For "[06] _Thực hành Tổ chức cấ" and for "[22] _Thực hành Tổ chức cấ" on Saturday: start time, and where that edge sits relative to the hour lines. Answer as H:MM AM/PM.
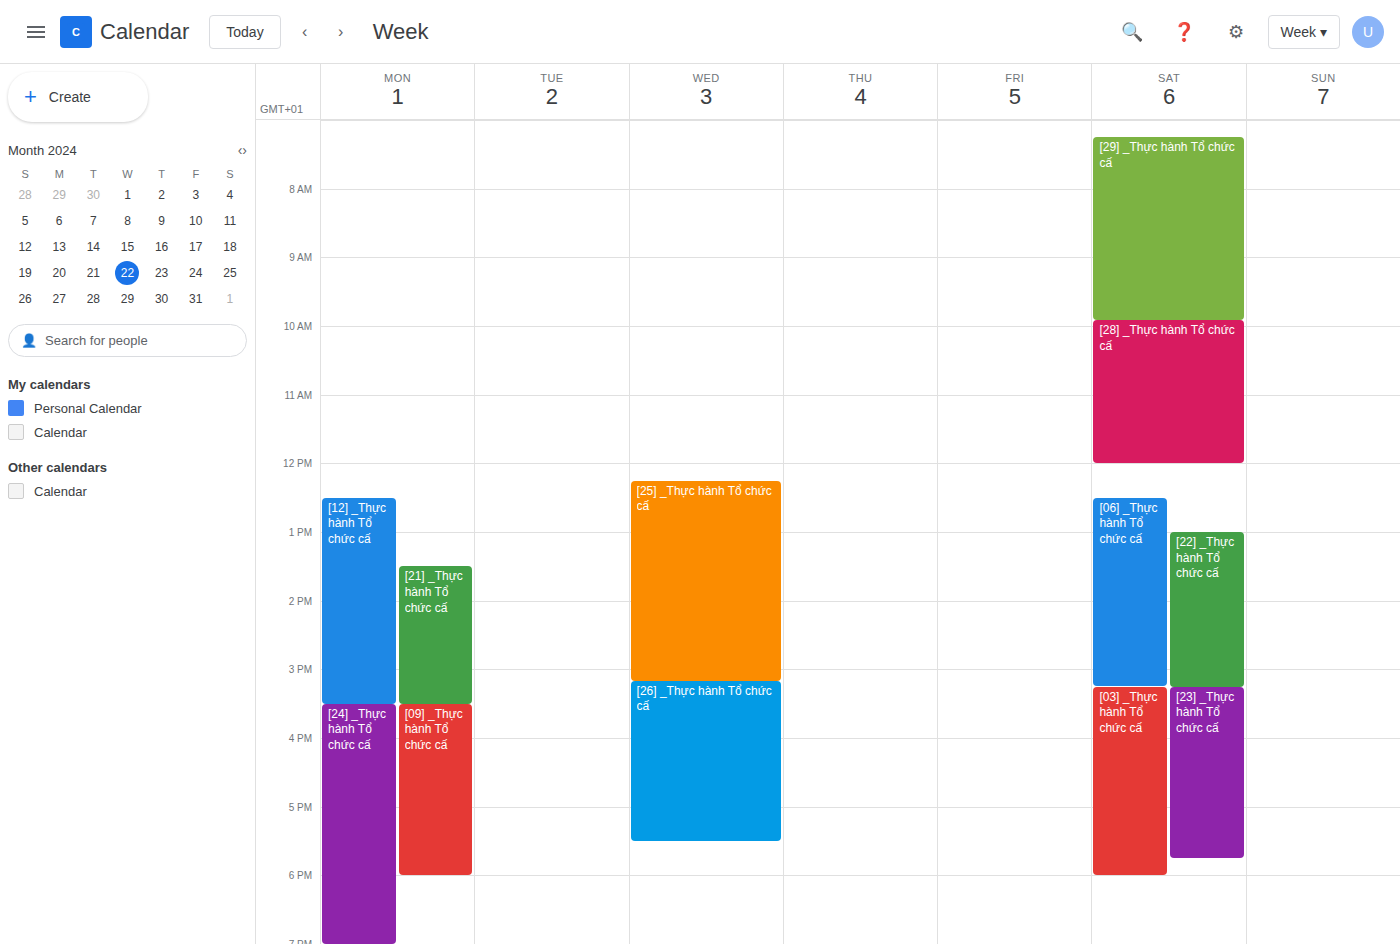
"[06] _Thực hành Tổ chức cấ": 12:30 PM, halfway between the 12 PM and 1 PM lines. "[22] _Thực hành Tổ chức cấ": 1:00 PM, exactly on the 1 PM line.